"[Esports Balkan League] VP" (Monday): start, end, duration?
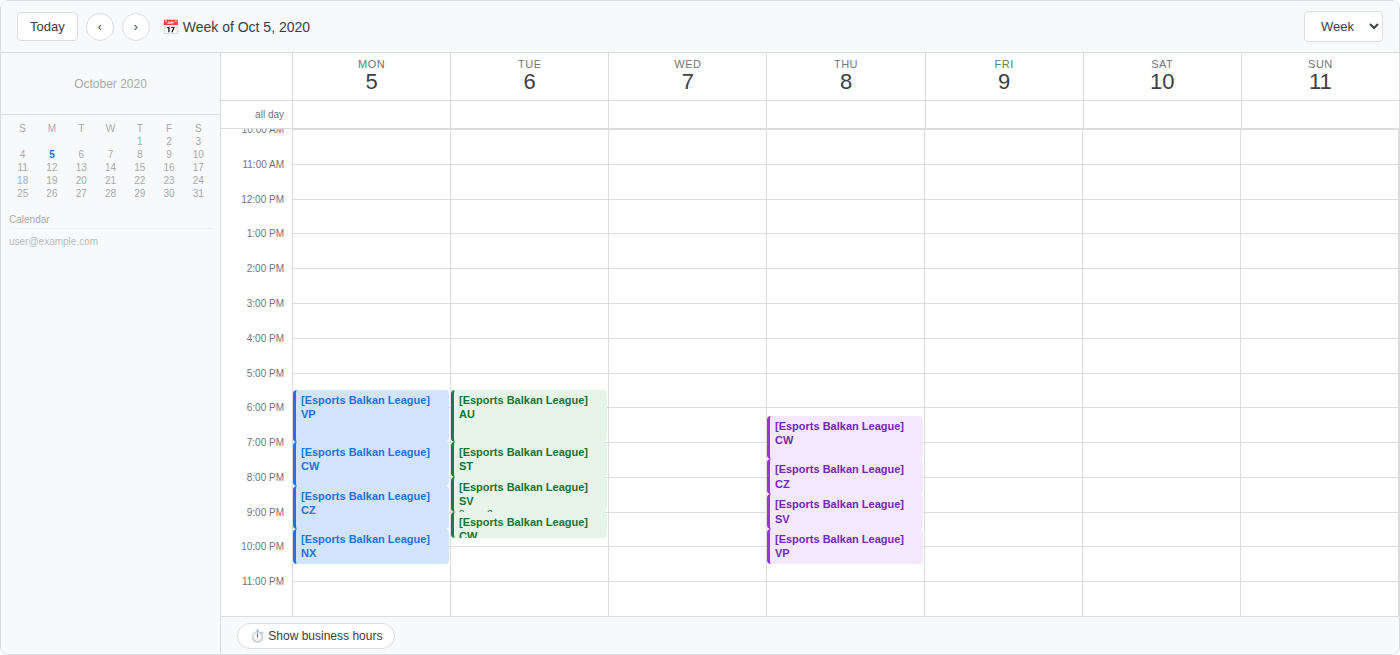
5:30 PM to 7:00 PM, 1 hour 30 minutes